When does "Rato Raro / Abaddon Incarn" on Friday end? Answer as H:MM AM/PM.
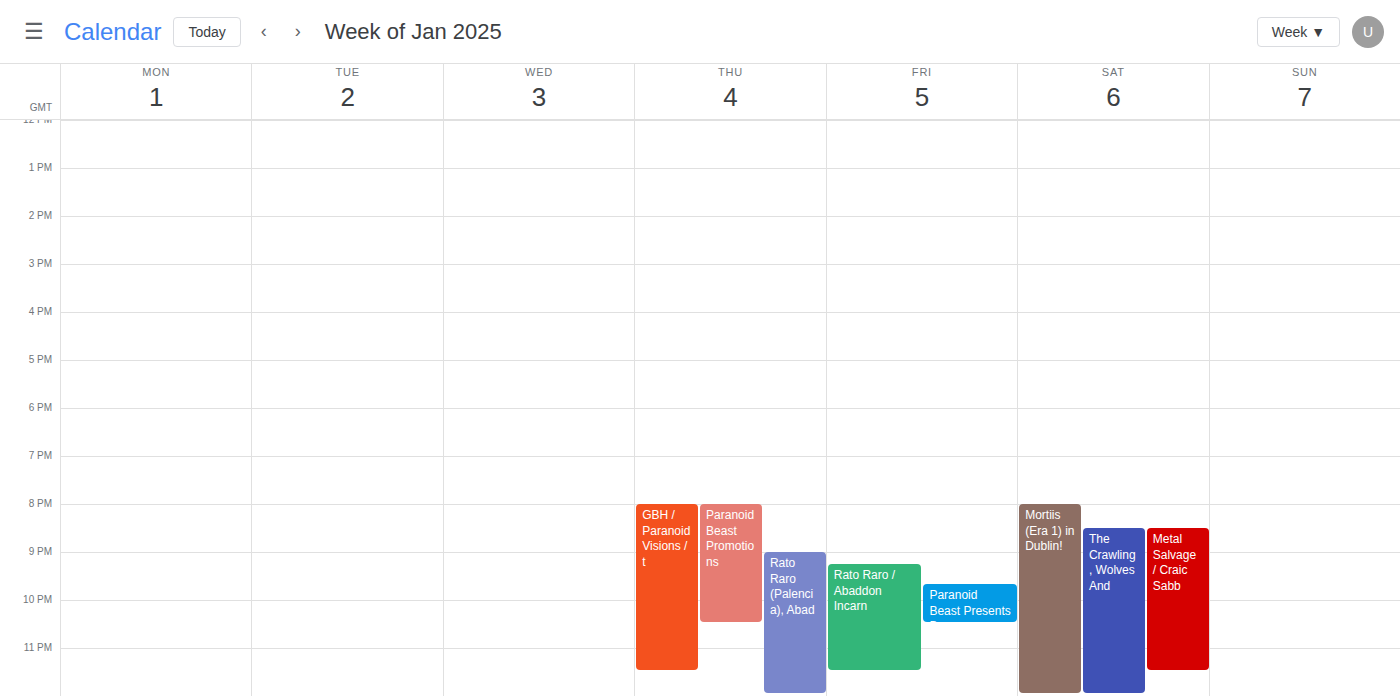
11:30 PM